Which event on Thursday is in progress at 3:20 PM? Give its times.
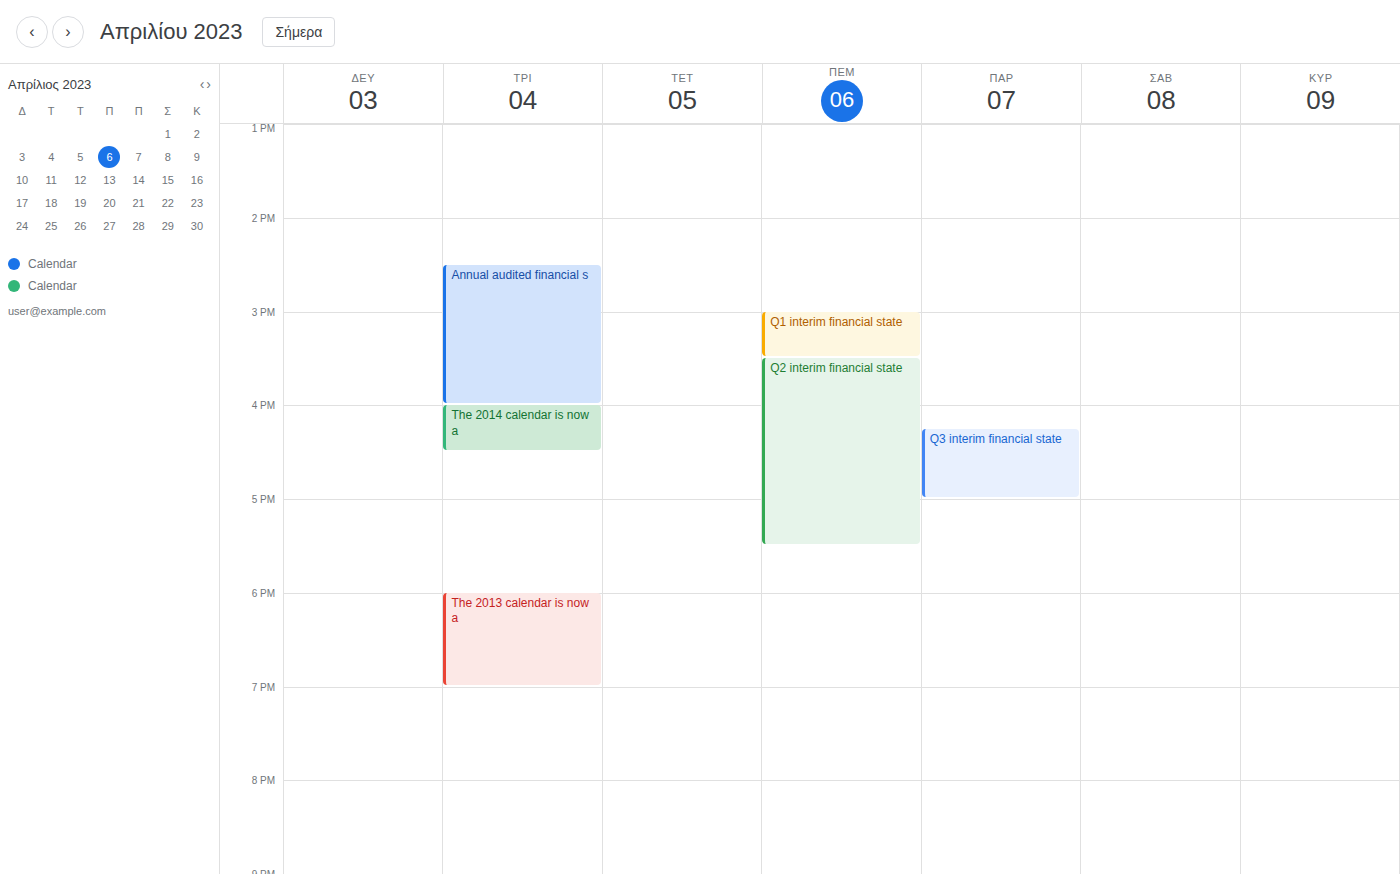
"Q1 interim financial state", 3:00 PM to 3:30 PM